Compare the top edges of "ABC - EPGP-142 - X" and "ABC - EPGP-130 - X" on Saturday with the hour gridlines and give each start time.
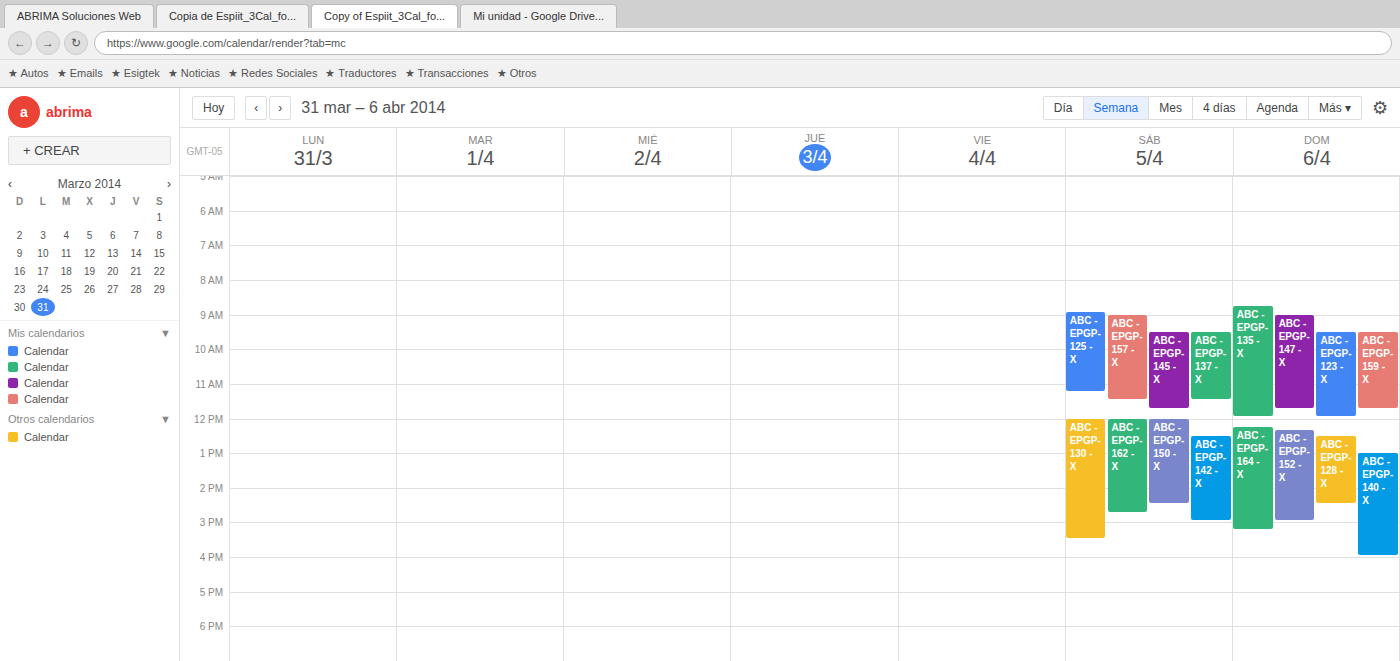
"ABC - EPGP-142 - X": 12:30 PM, halfway between the 12 PM and 1 PM lines. "ABC - EPGP-130 - X": 12:00 PM, exactly on the 12 PM line.